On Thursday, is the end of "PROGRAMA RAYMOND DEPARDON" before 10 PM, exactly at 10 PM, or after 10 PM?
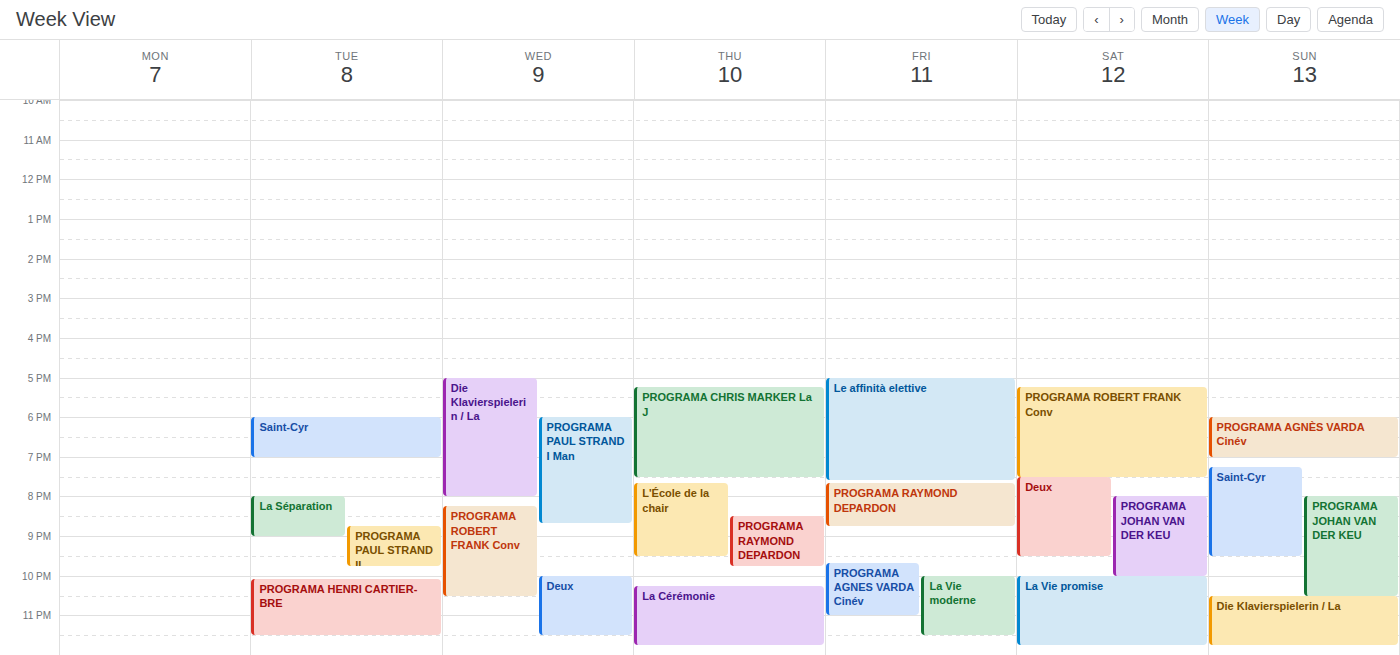
9:45 PM -- before 10 PM, 15 minutes above the 10 PM line.